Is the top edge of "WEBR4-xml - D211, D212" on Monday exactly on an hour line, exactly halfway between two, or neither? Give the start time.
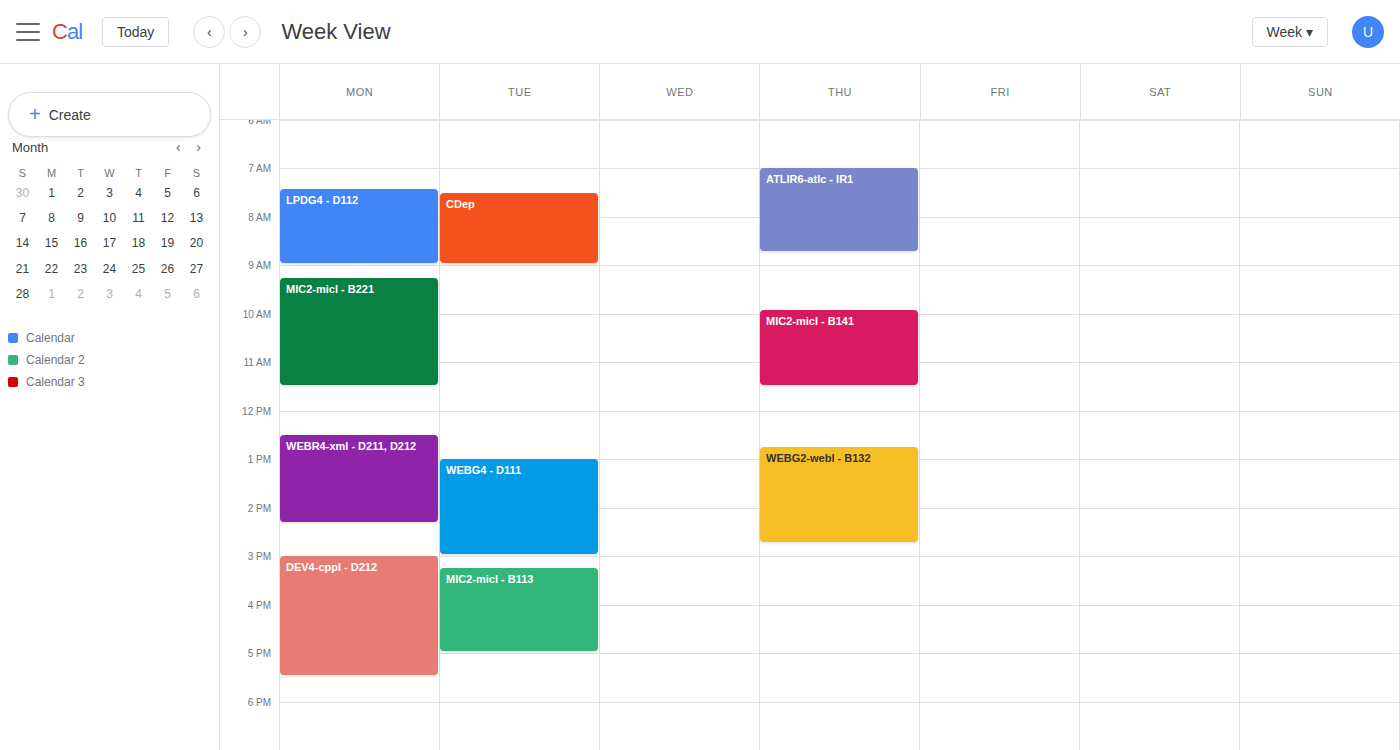
12:30 PM -- halfway between the 12 PM and 1 PM lines.